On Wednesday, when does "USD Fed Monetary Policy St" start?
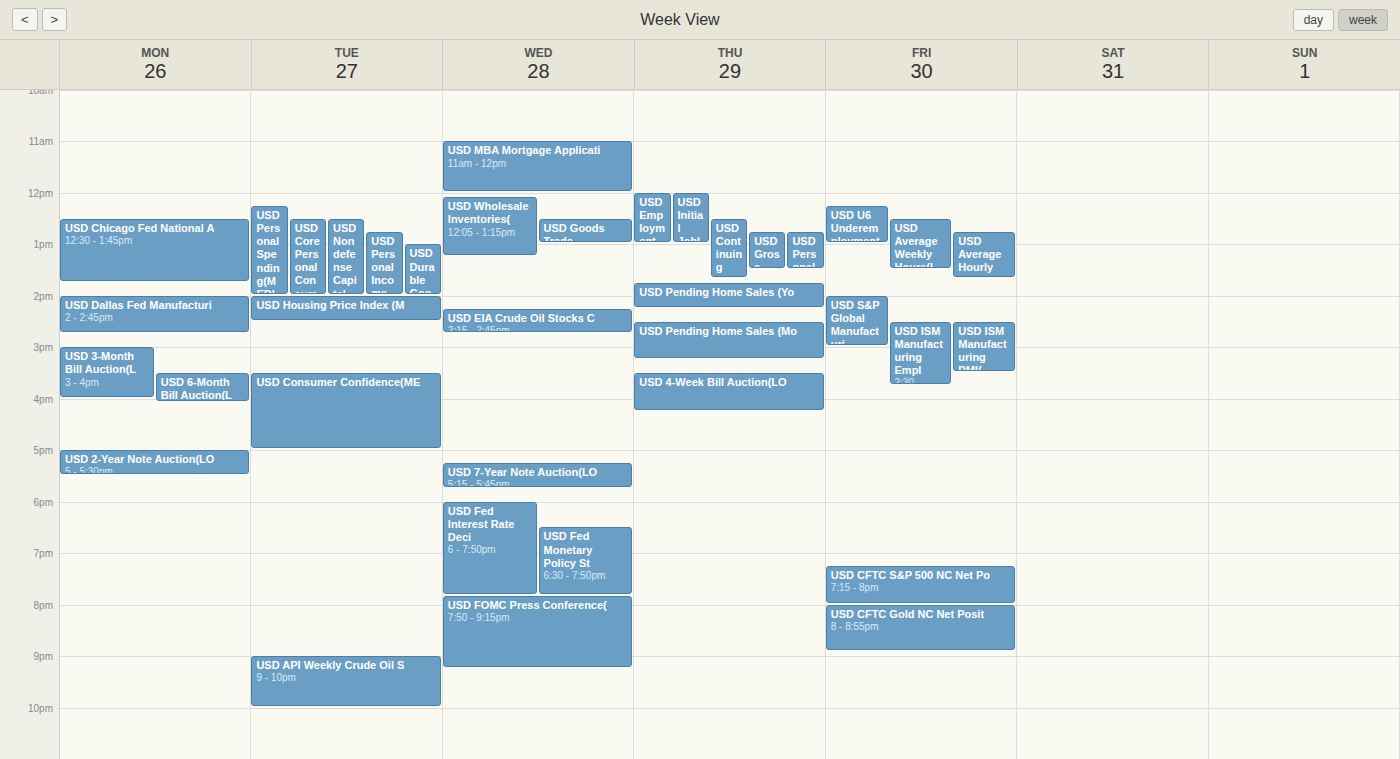
6:30 PM